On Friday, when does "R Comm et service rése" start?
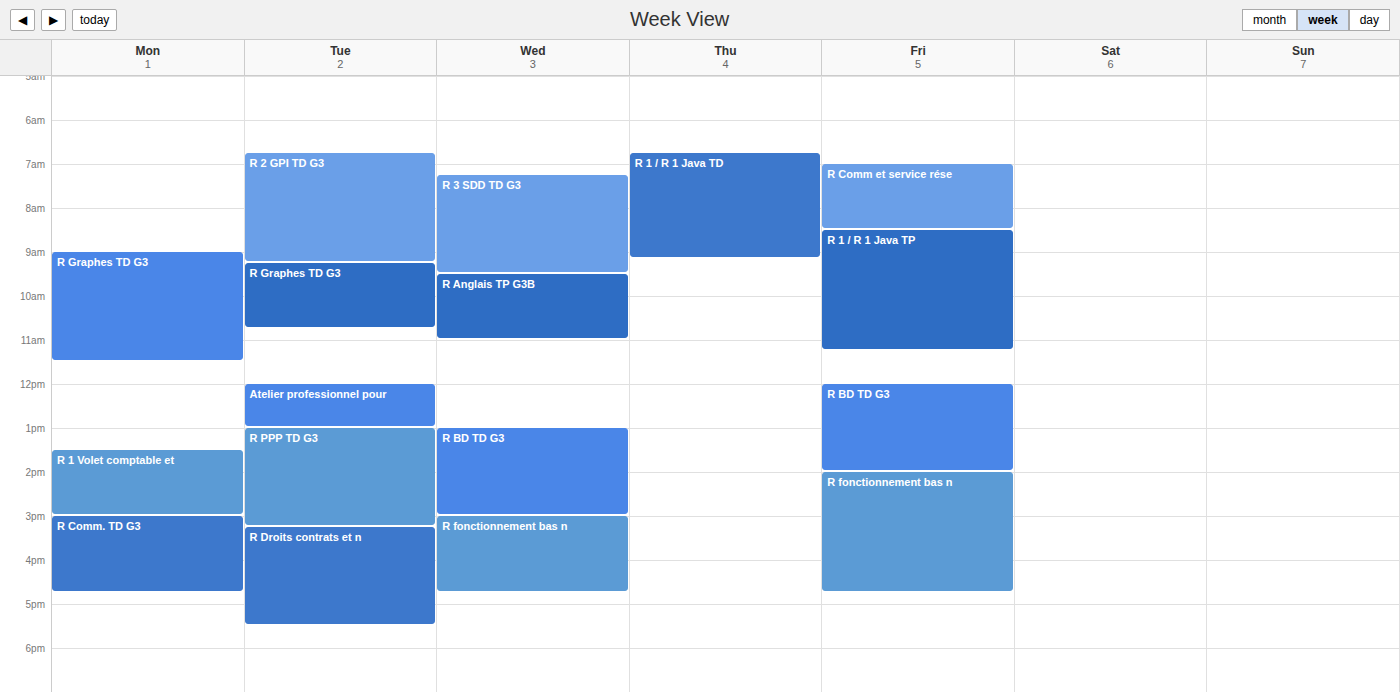
7:00 AM